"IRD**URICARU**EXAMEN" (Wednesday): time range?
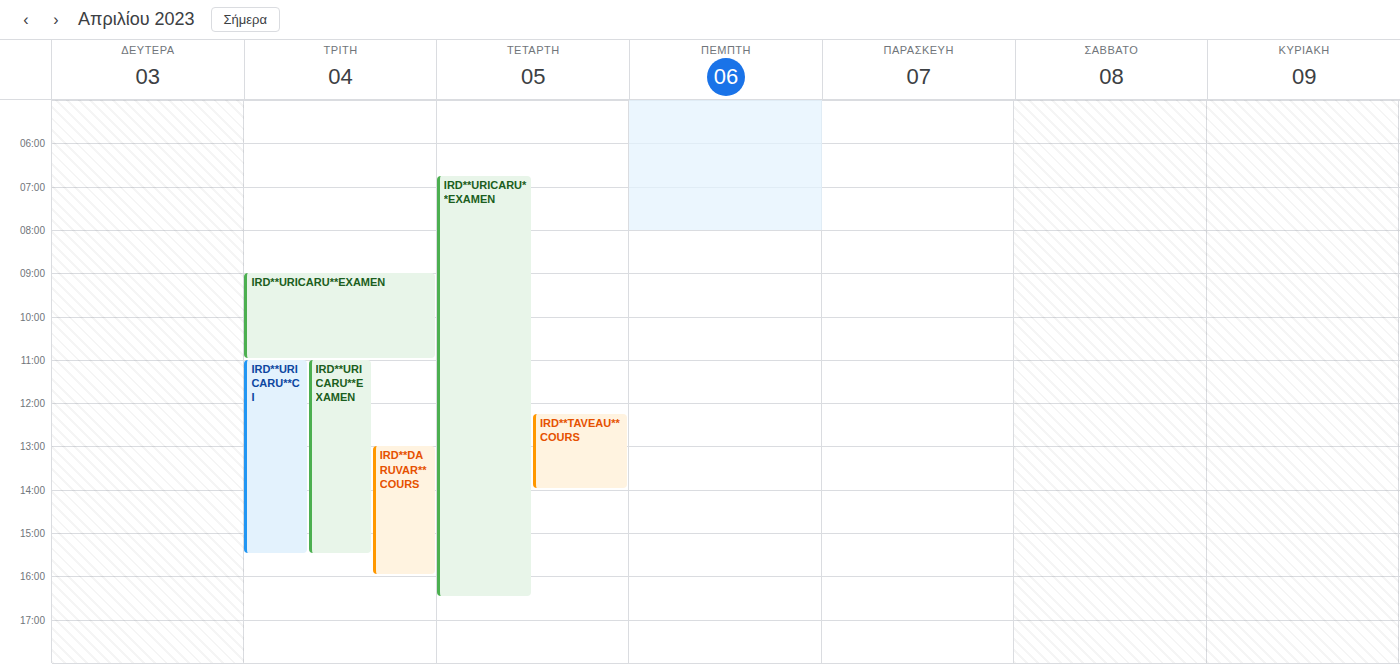
6:45 AM to 4:30 PM